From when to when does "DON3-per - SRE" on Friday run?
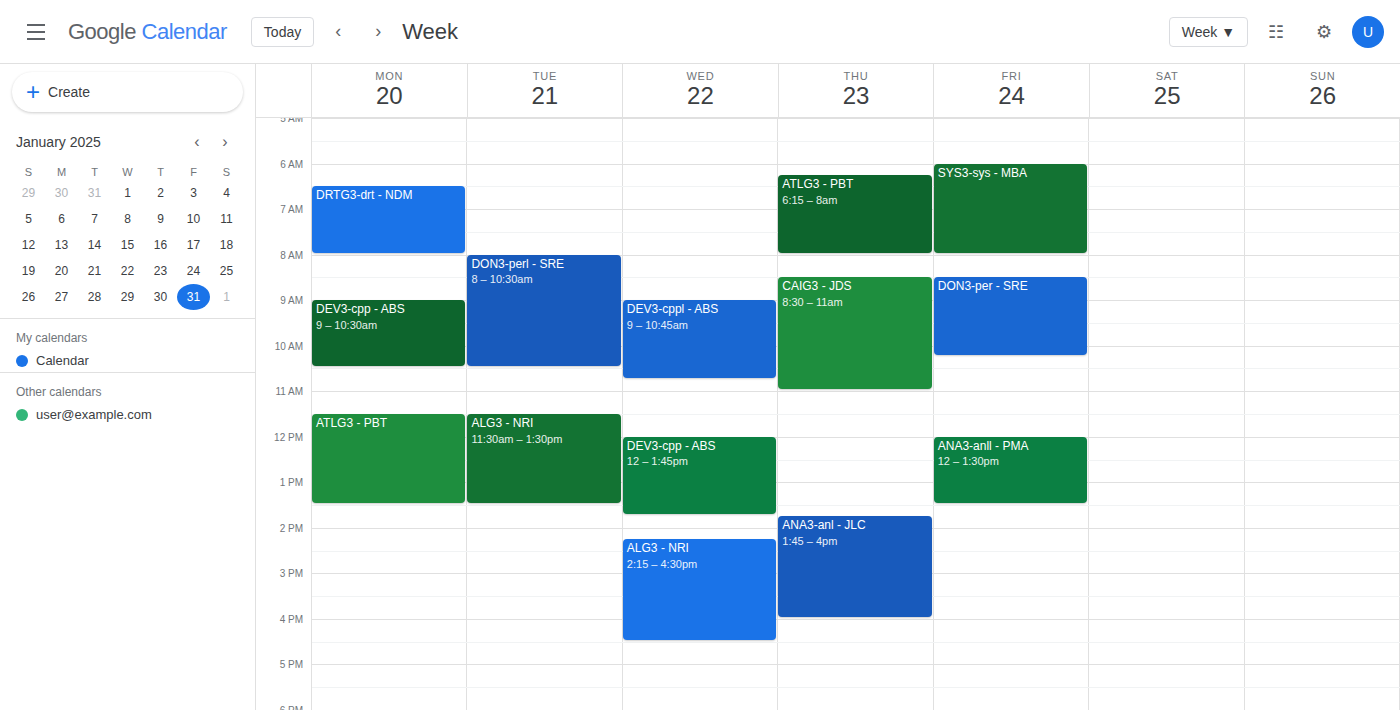
8:30 AM to 10:15 AM